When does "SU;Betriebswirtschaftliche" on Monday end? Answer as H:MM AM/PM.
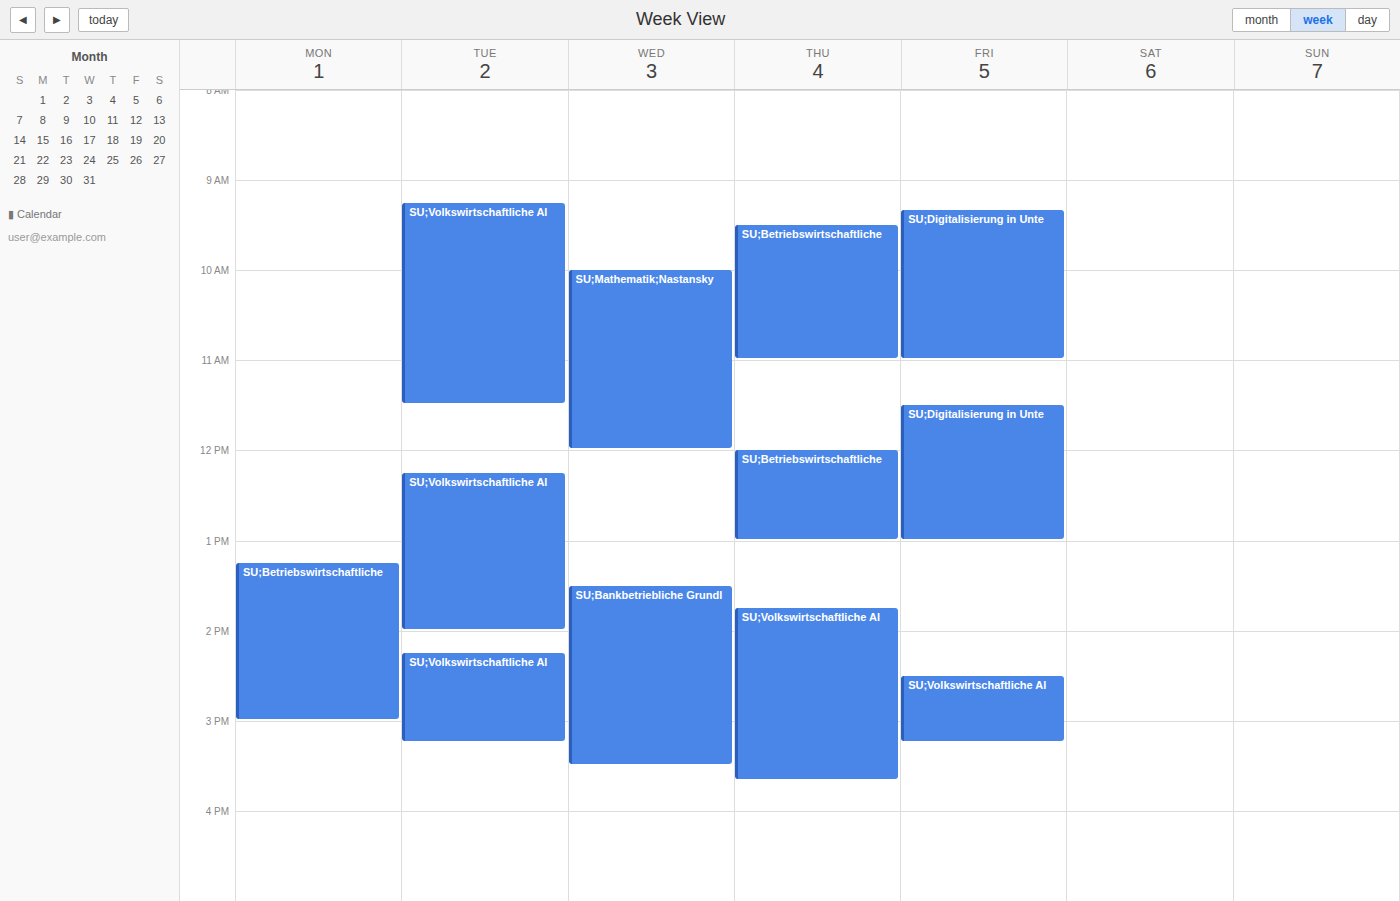
3:00 PM